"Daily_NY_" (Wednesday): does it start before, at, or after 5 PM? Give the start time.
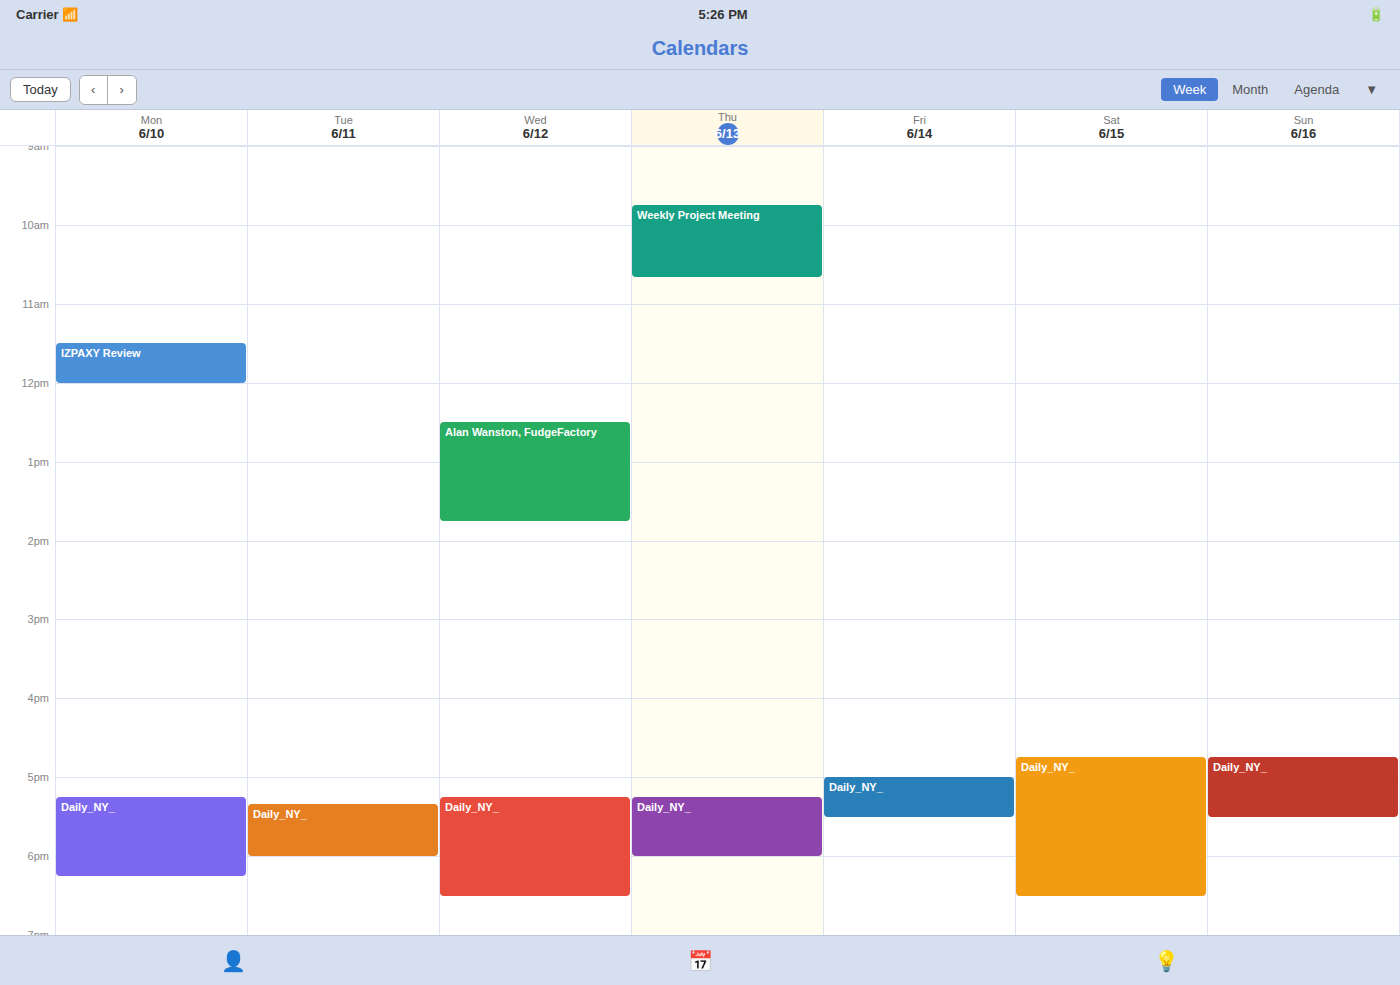
5:15 PM -- after 5 PM, 15 minutes below the 5 PM line.